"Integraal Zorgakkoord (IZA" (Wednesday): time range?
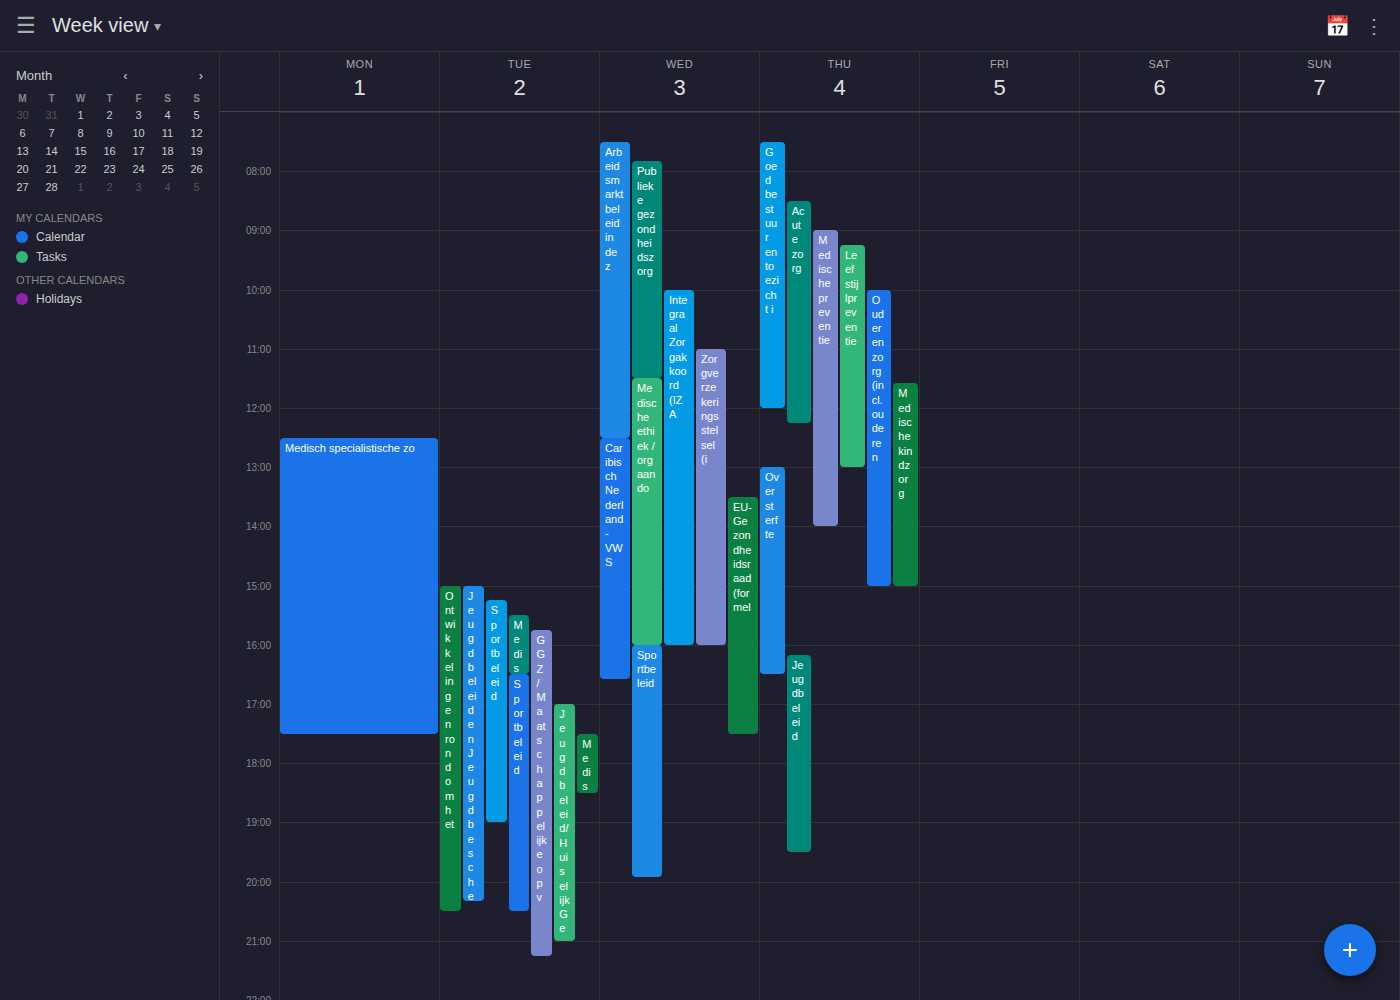
10:00 AM to 4:00 PM